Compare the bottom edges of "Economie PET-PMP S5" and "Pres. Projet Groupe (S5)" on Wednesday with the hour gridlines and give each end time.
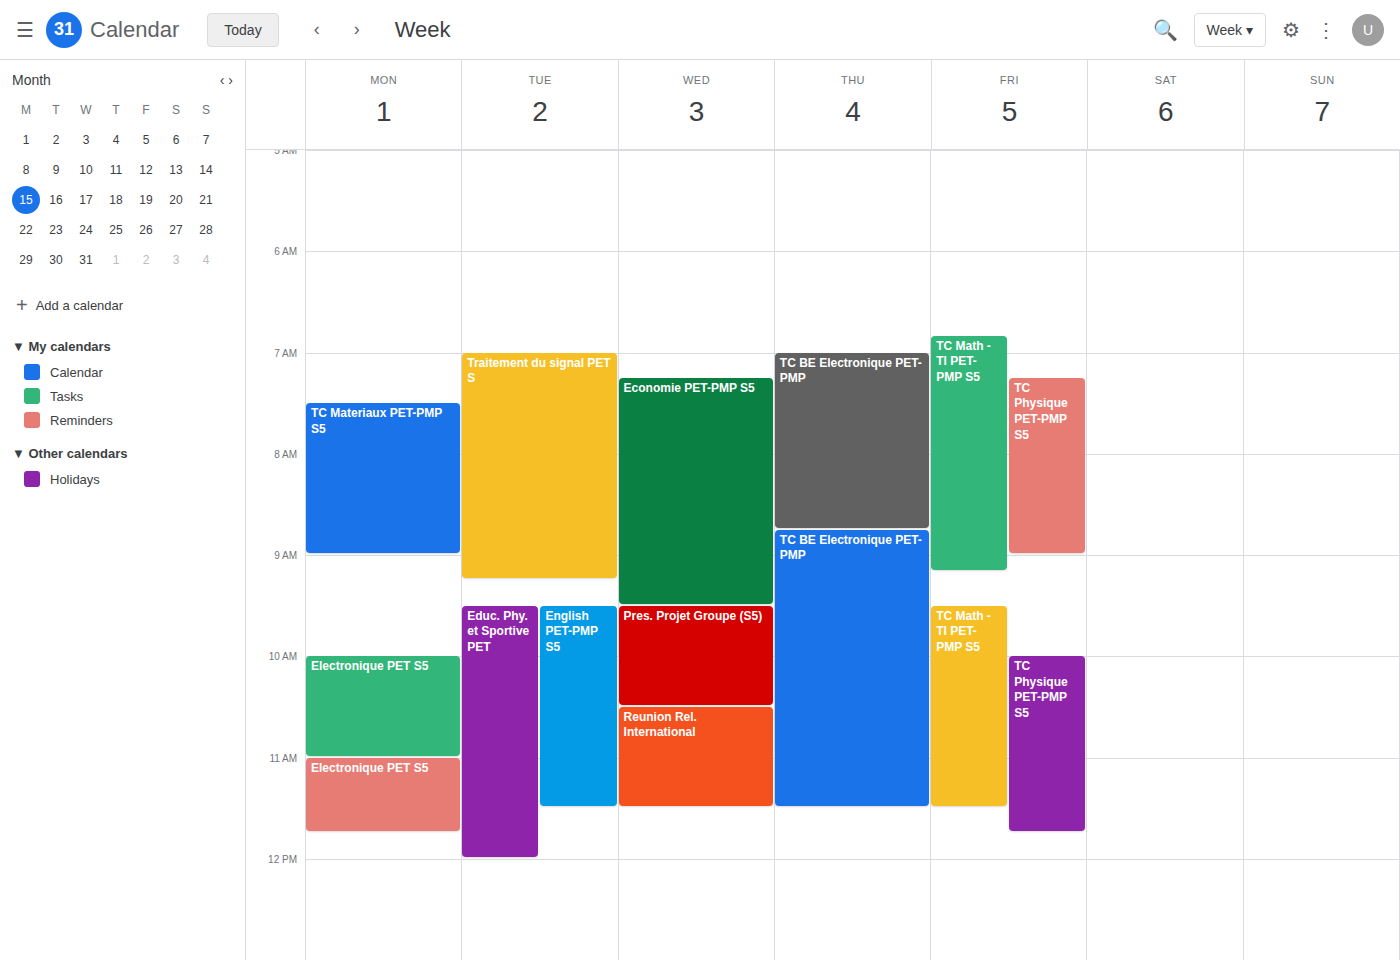
"Economie PET-PMP S5": 9:30 AM, halfway between the 9 AM and 10 AM lines. "Pres. Projet Groupe (S5)": 10:30 AM, halfway between the 10 AM and 11 AM lines.